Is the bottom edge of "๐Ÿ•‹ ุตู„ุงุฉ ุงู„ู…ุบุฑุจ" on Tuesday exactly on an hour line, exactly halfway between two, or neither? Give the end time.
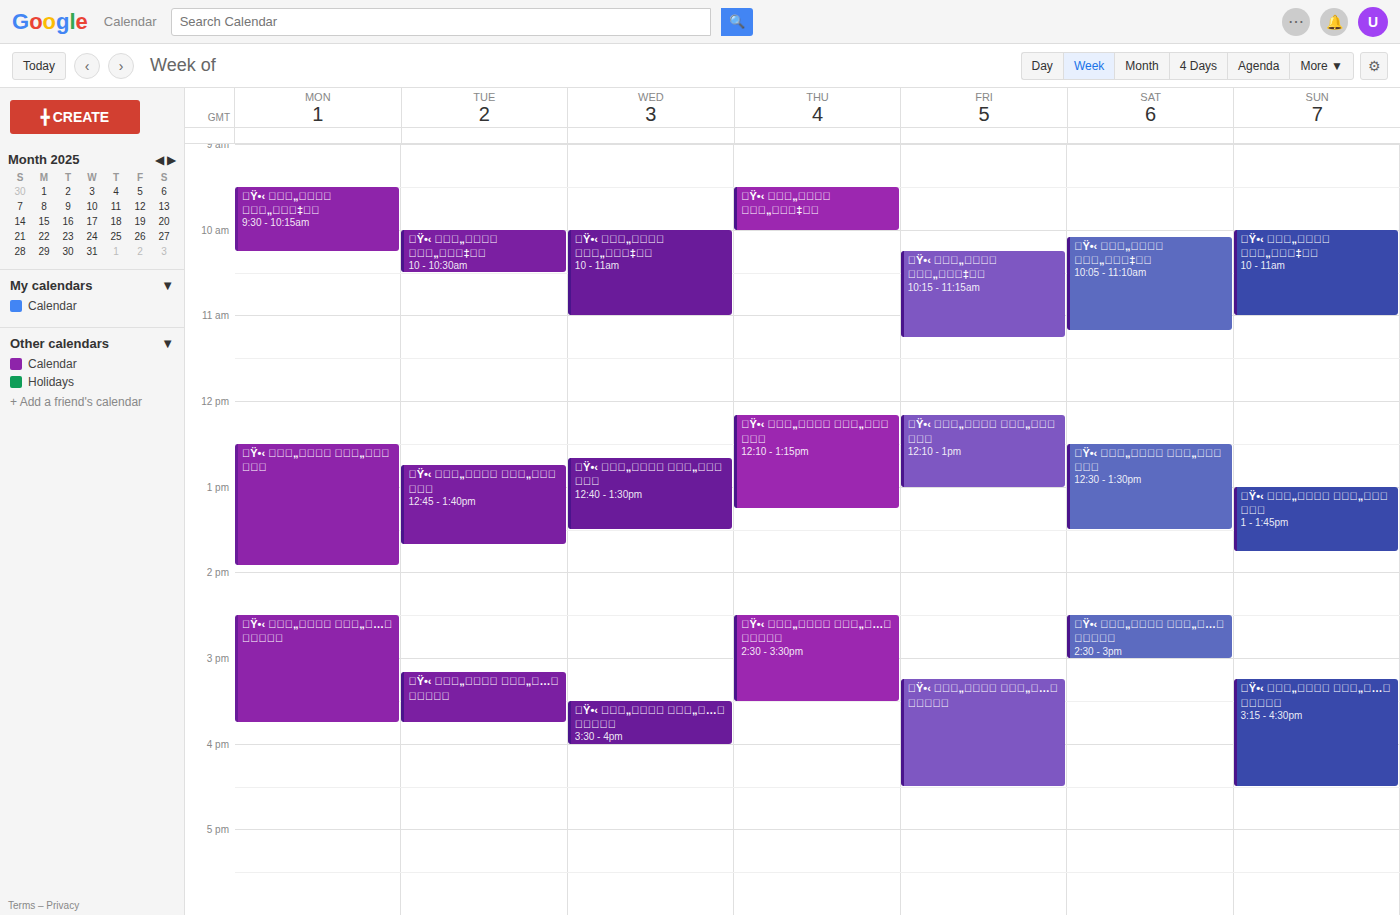
3:45 PM -- neither: three quarters of the way from the 3 PM line to the 4 PM line.